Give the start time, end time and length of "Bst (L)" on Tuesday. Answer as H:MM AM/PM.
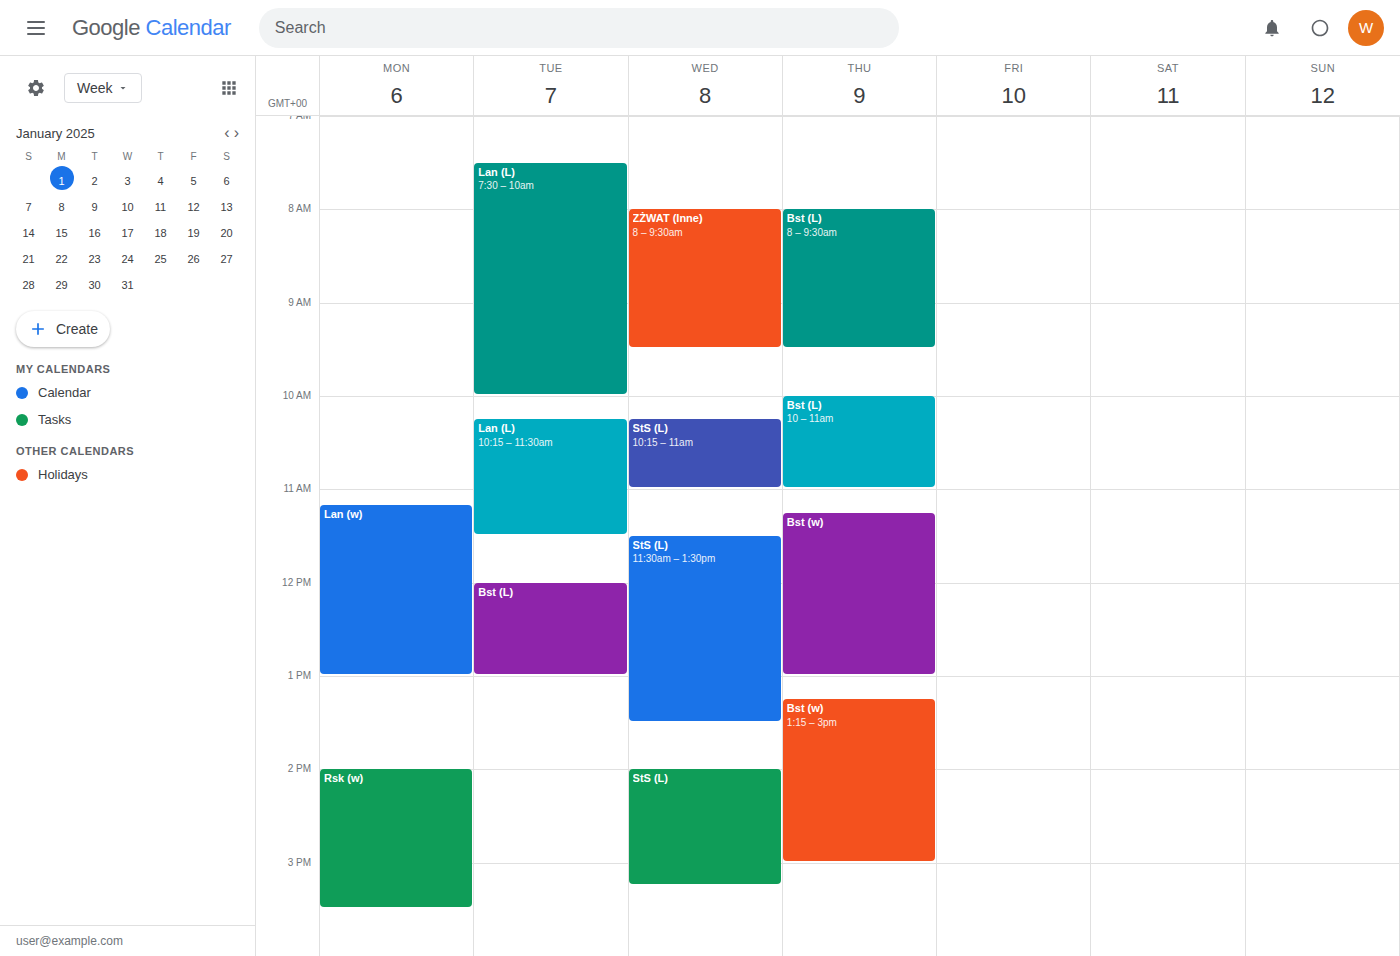
12:00 PM to 1:00 PM, 1 hour